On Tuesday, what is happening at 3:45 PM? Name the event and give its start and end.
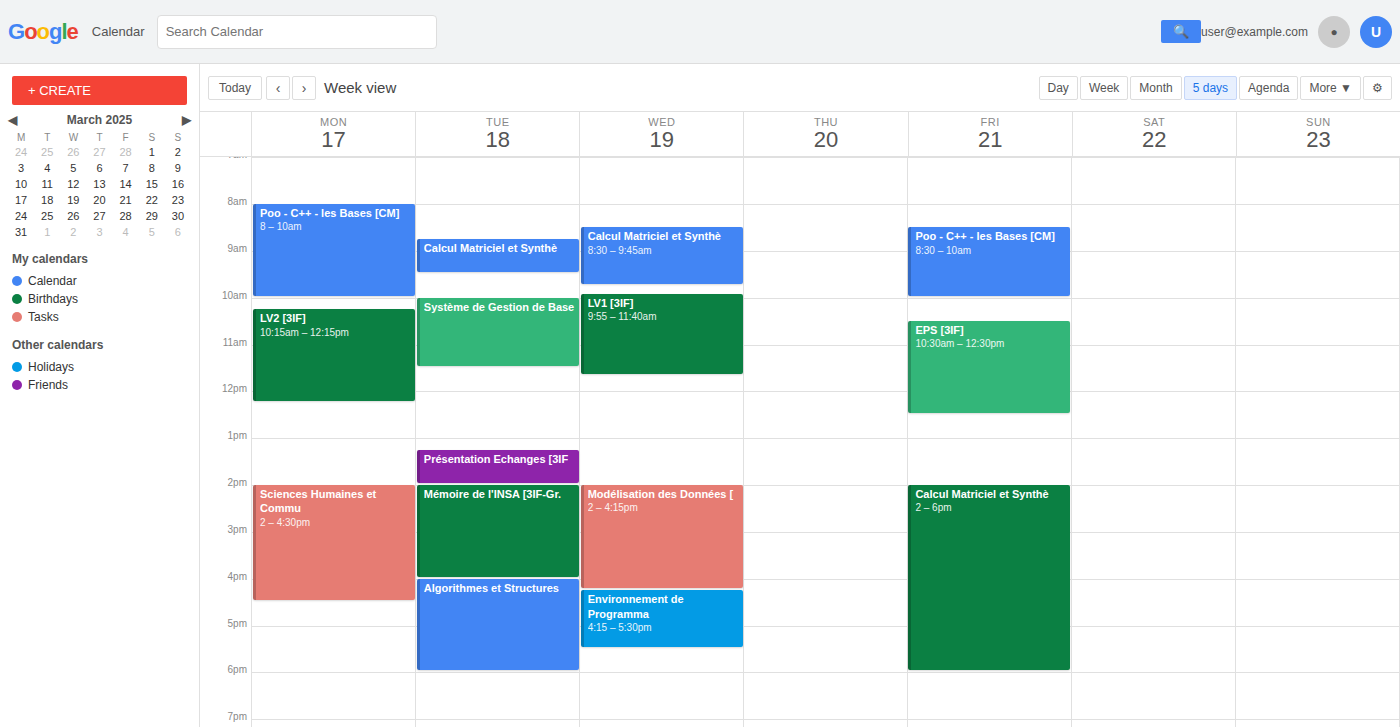
"Mémoire de l'INSA [3IF-Gr.", 2:00 PM to 4:00 PM